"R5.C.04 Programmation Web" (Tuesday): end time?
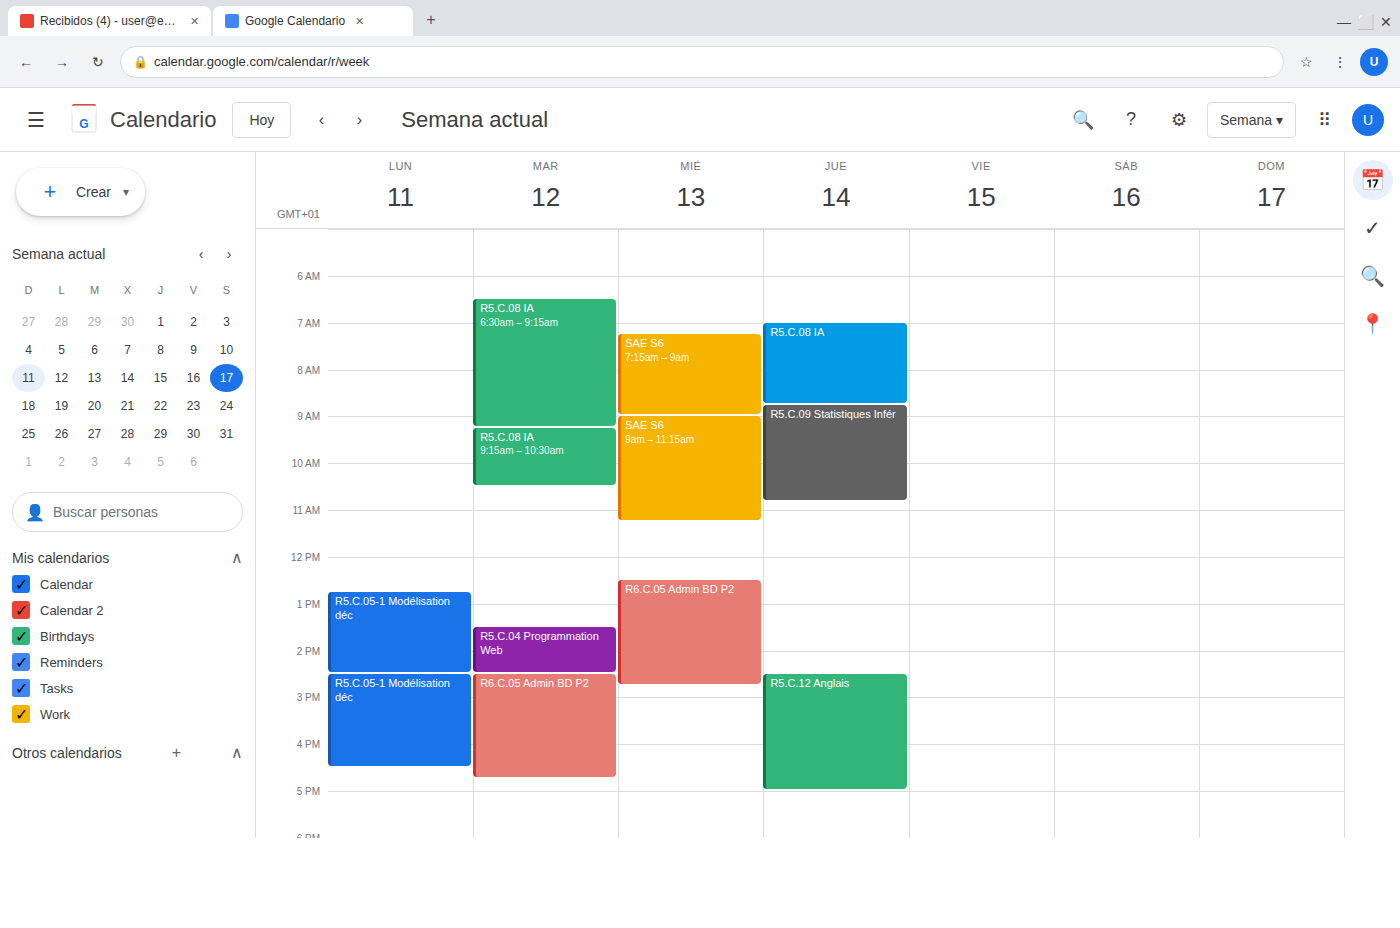
2:30 PM